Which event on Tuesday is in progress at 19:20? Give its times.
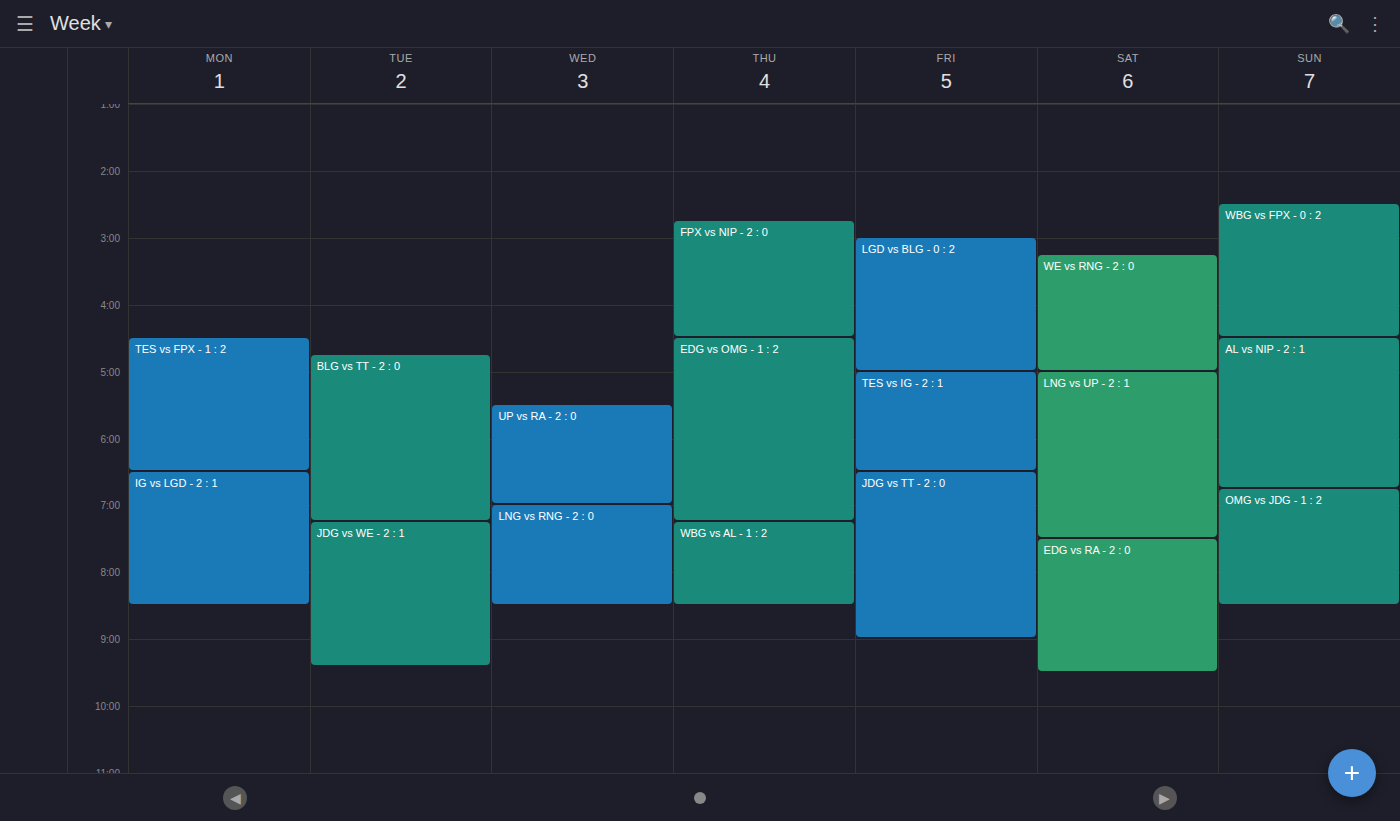
"JDG vs WE - 2 : 1", 19:15 to 21:25